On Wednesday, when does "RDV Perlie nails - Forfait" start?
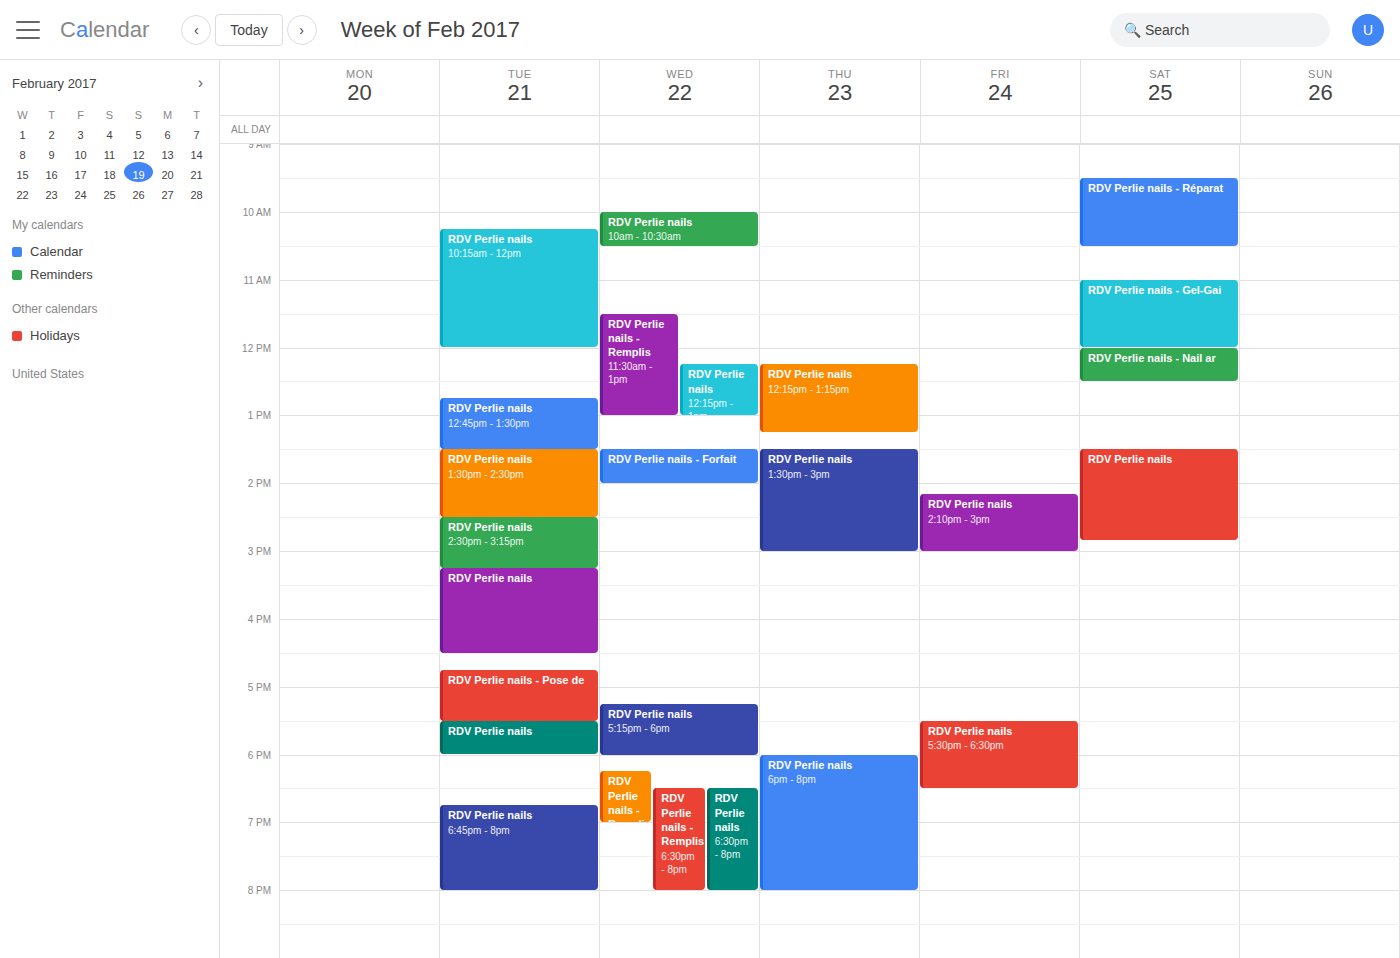
1:30 PM